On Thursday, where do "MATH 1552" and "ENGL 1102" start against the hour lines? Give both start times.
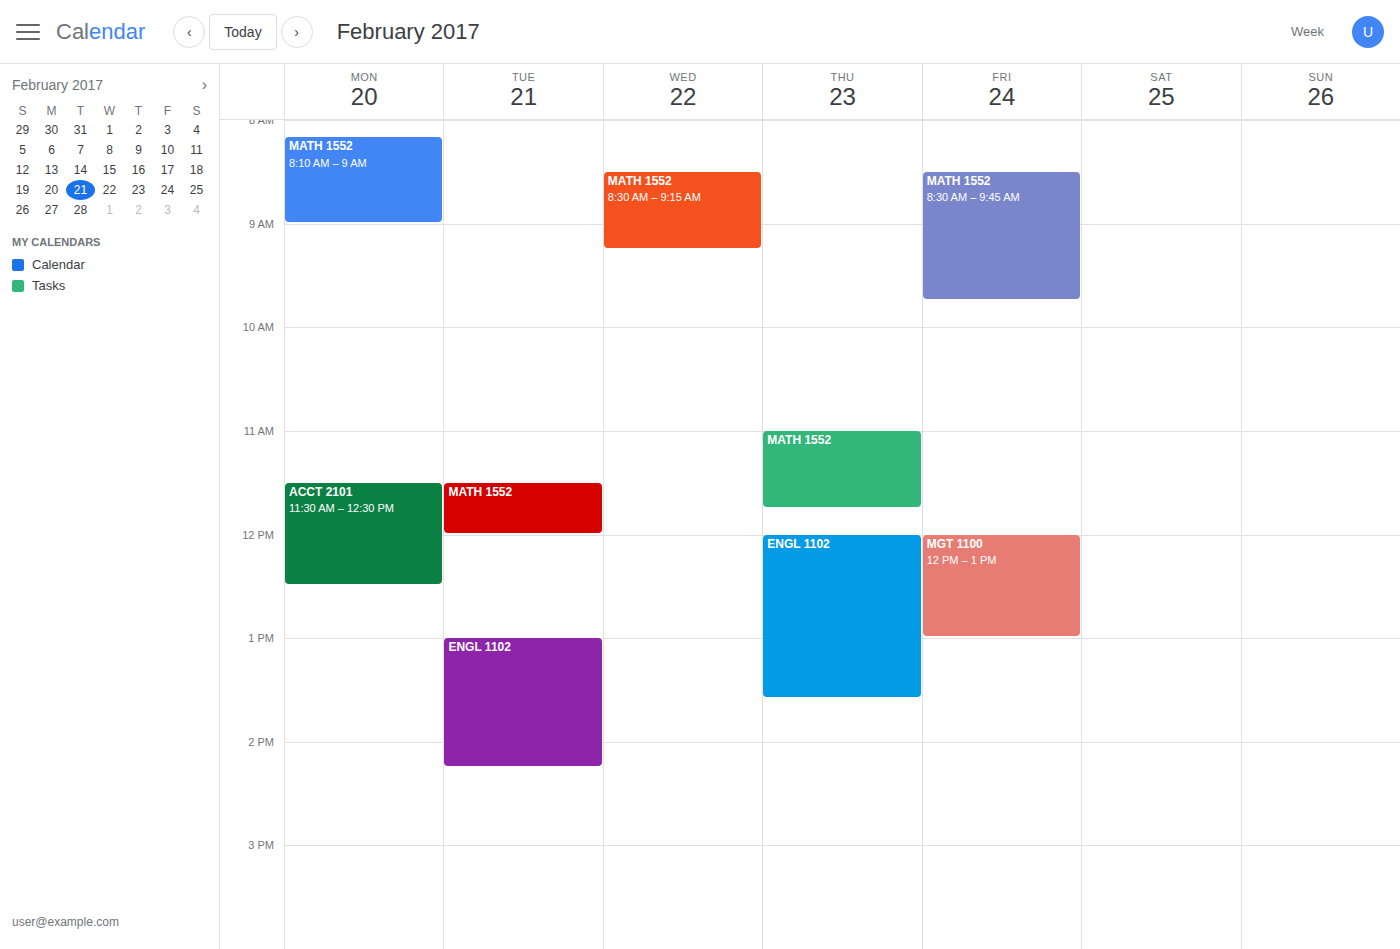
"MATH 1552": 11:00, exactly on the 11:00 line. "ENGL 1102": 12:00, exactly on the 12:00 line.